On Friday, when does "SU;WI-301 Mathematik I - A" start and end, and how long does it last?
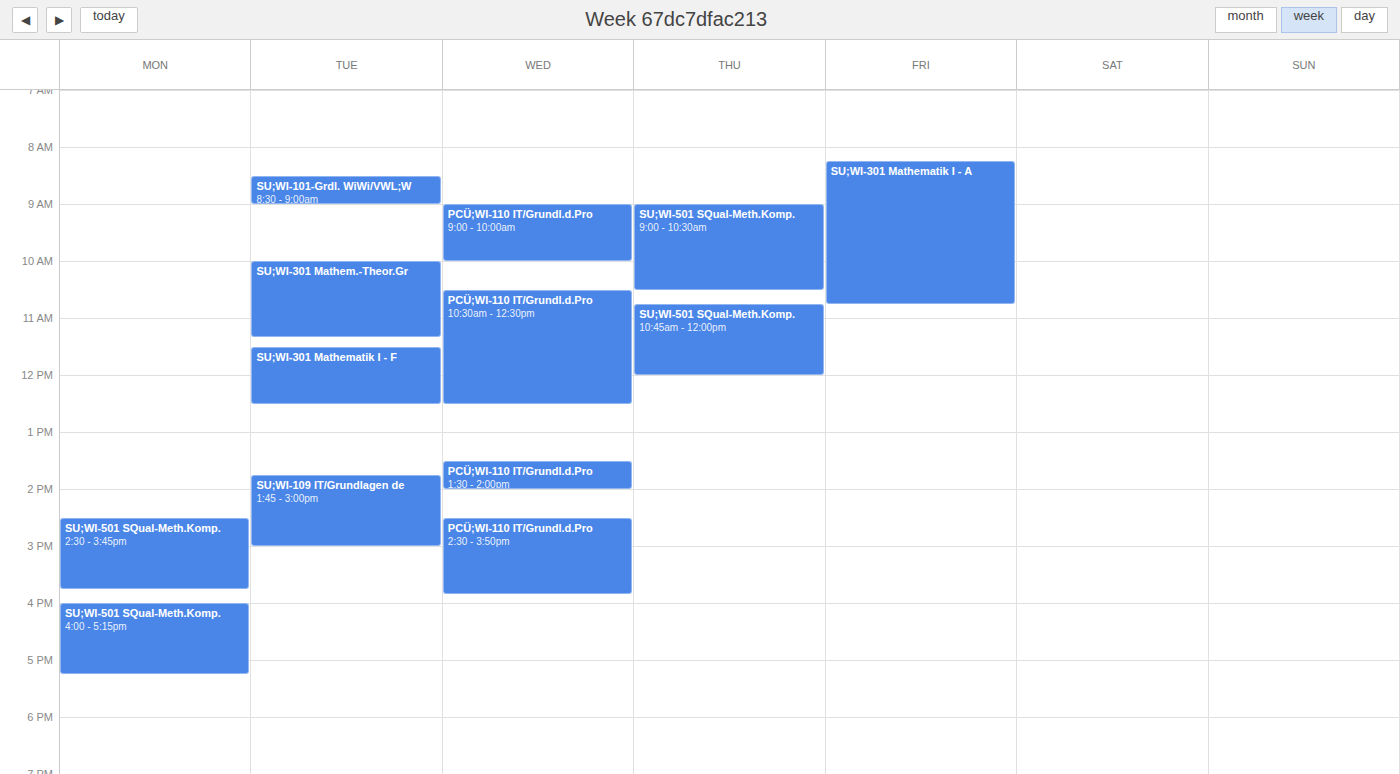
8:15 AM to 10:45 AM, 2 hours 30 minutes